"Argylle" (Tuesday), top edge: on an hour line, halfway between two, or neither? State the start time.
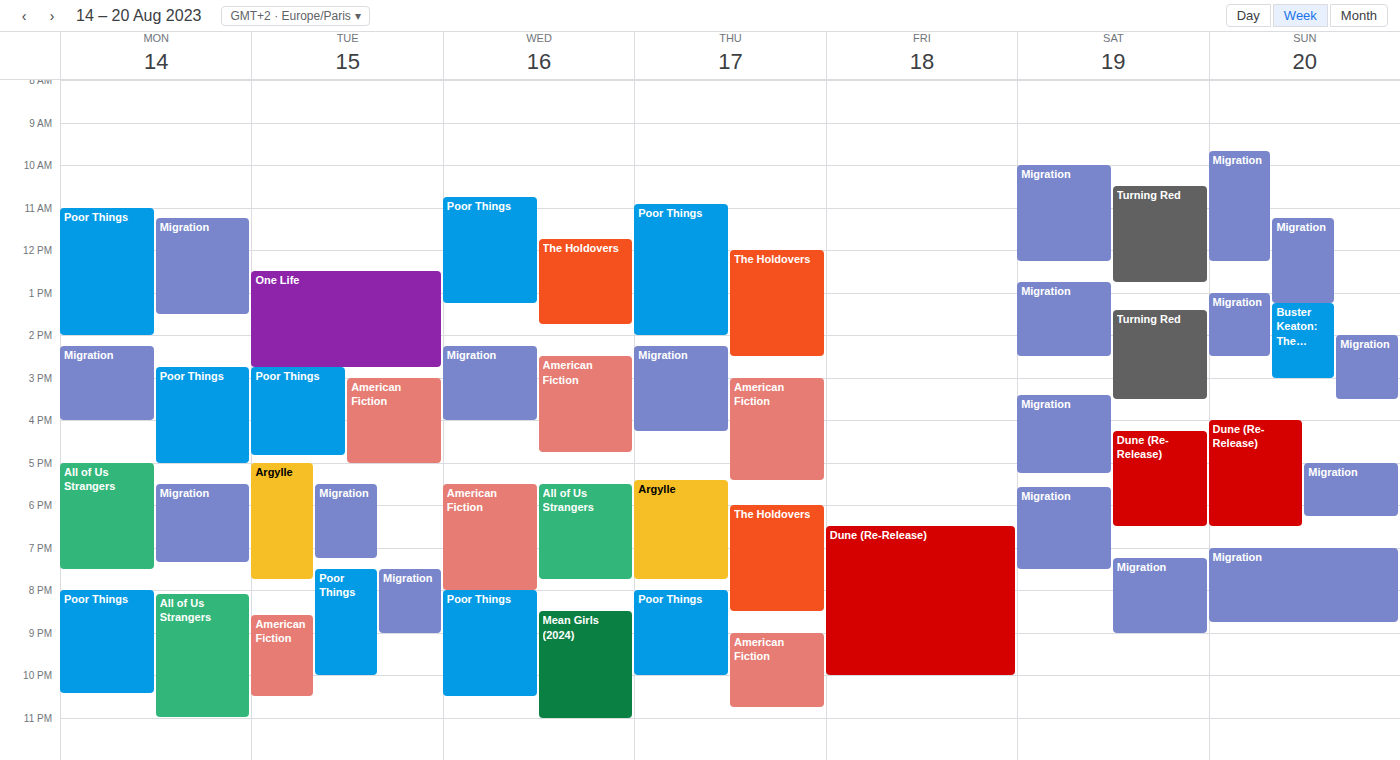
5:00 PM -- exactly on the 5 PM line.